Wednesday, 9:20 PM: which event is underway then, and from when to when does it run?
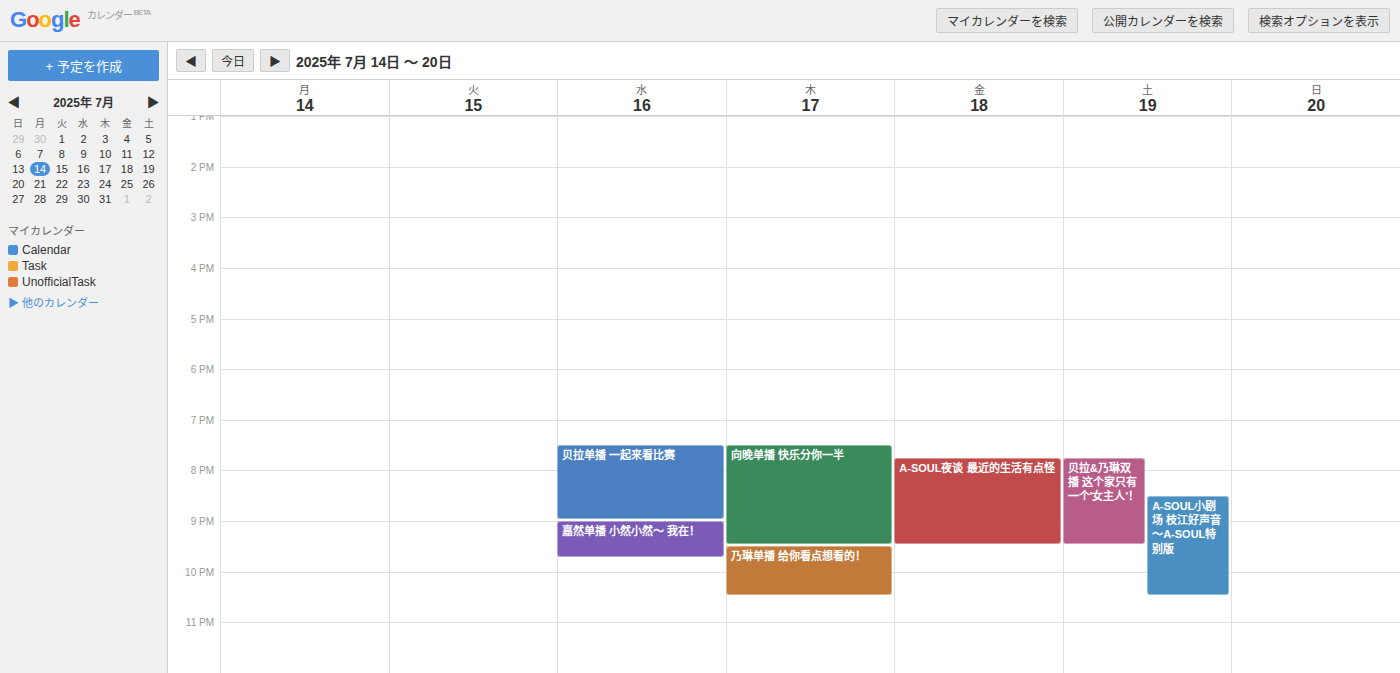
"嘉然单播 小然小然～ 我在！", 9:00 PM to 9:45 PM